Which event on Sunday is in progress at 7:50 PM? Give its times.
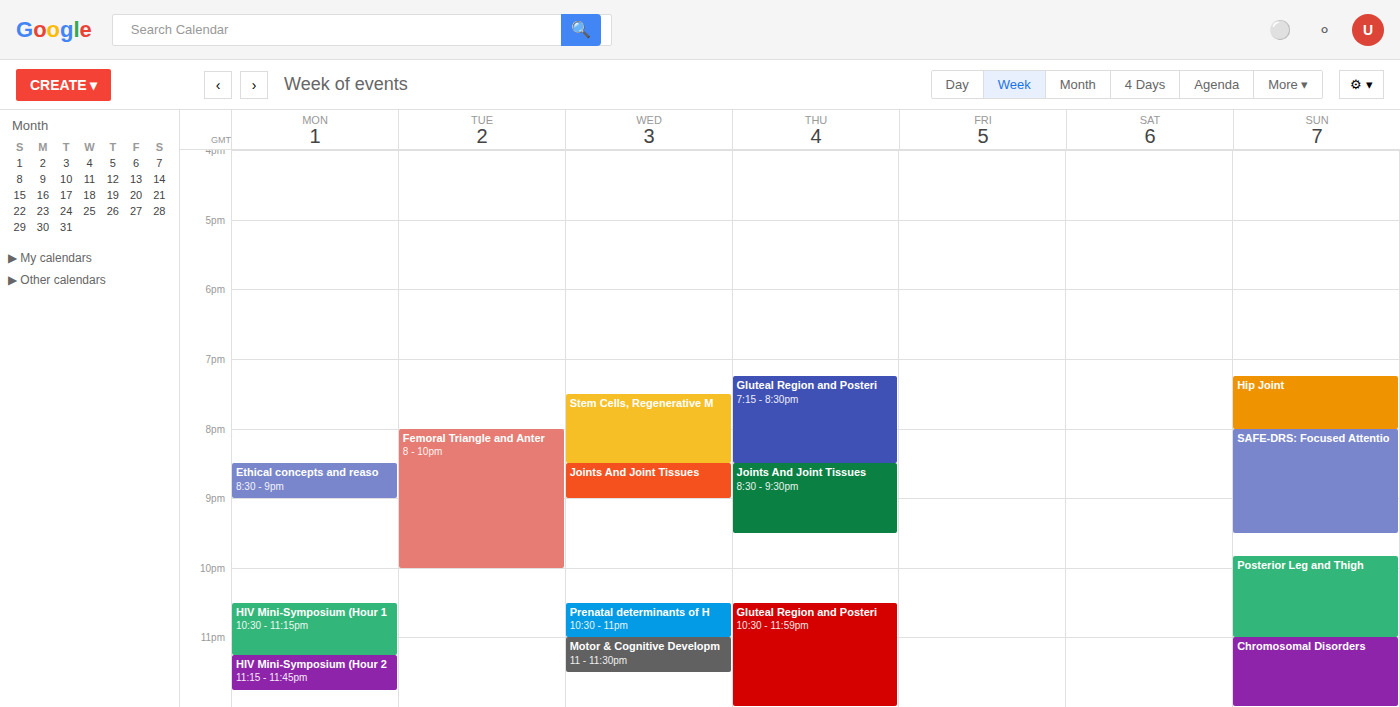
"Hip Joint", 7:15 PM to 8:00 PM